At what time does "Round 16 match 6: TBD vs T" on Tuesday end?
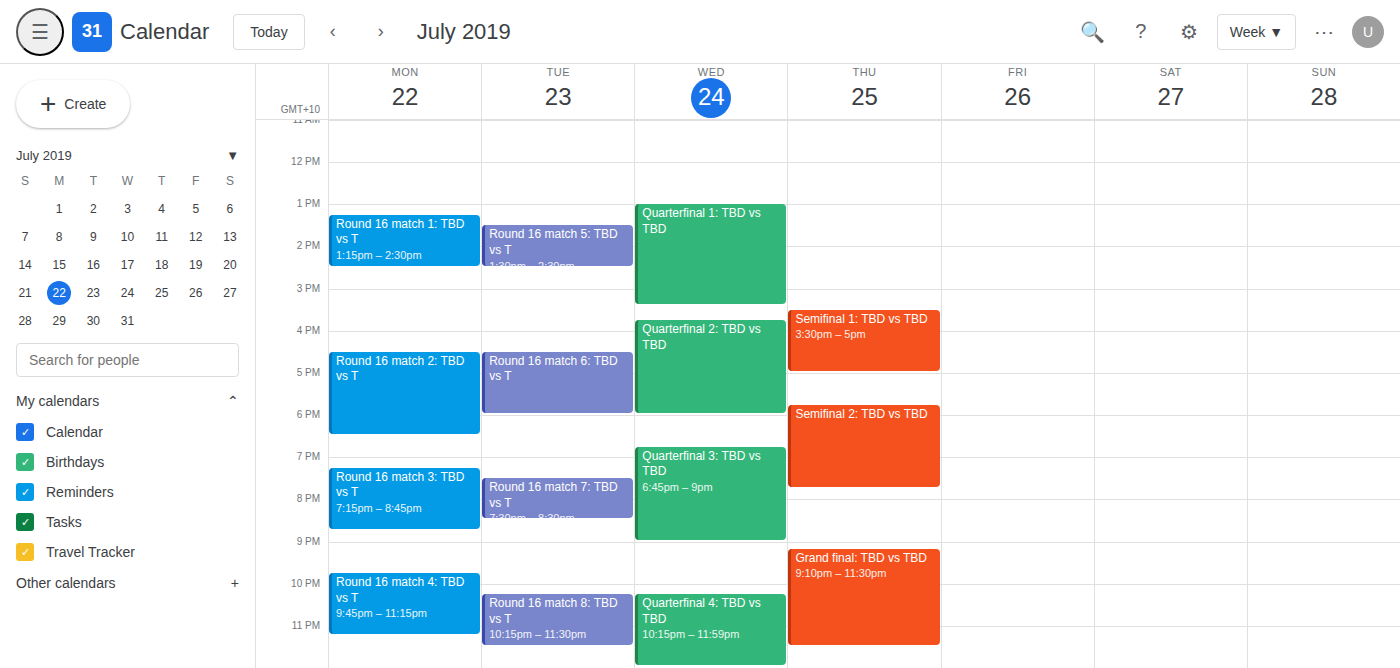
6:00 PM